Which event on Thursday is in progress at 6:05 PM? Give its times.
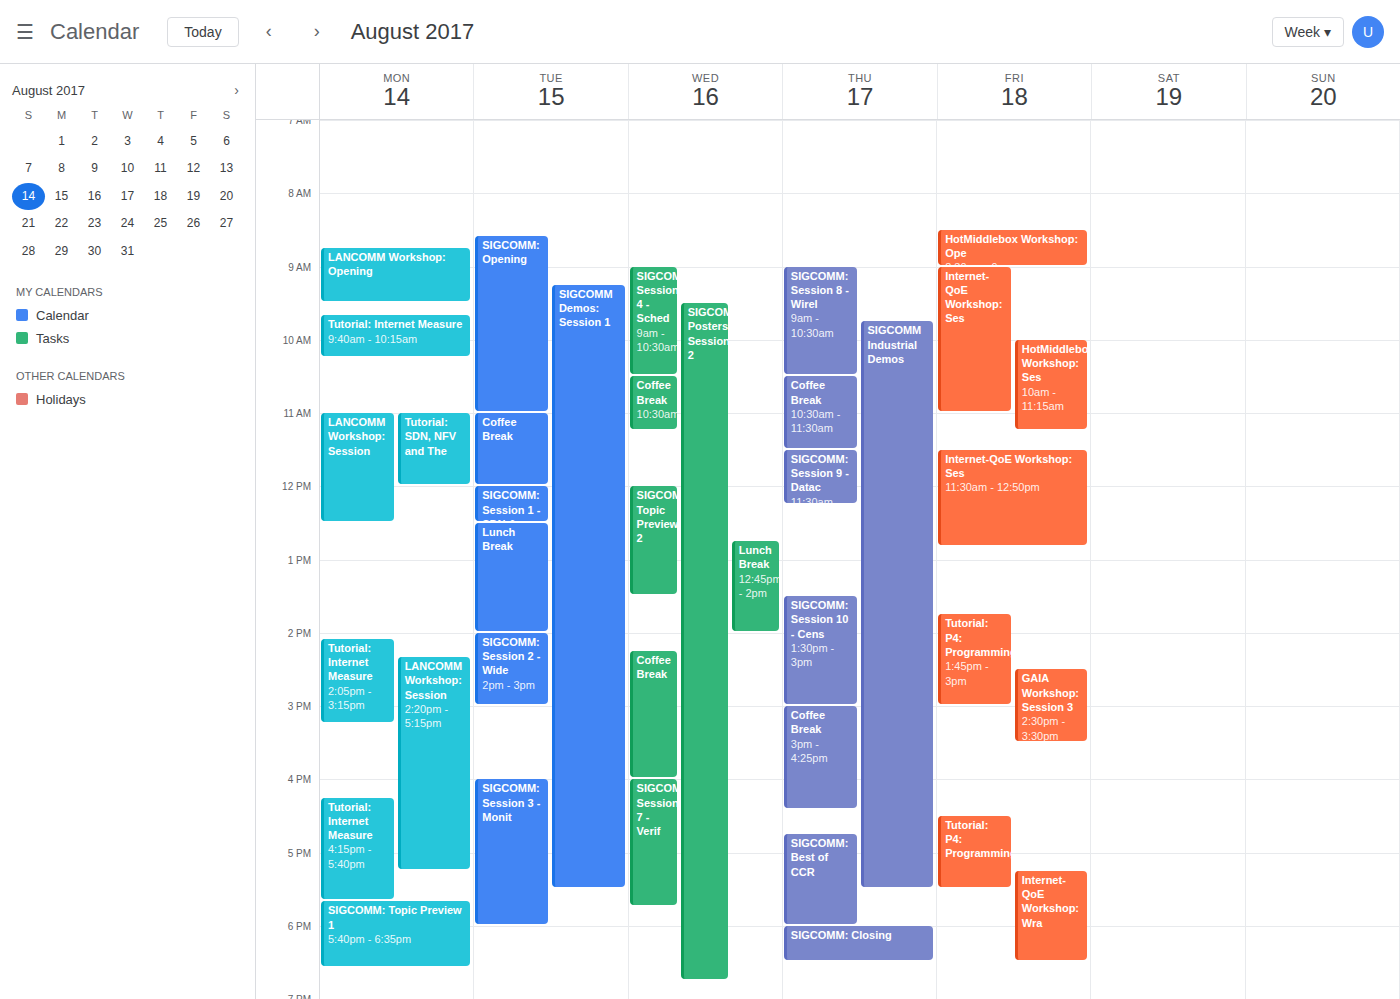
"SIGCOMM: Closing", 6:00 PM to 6:30 PM